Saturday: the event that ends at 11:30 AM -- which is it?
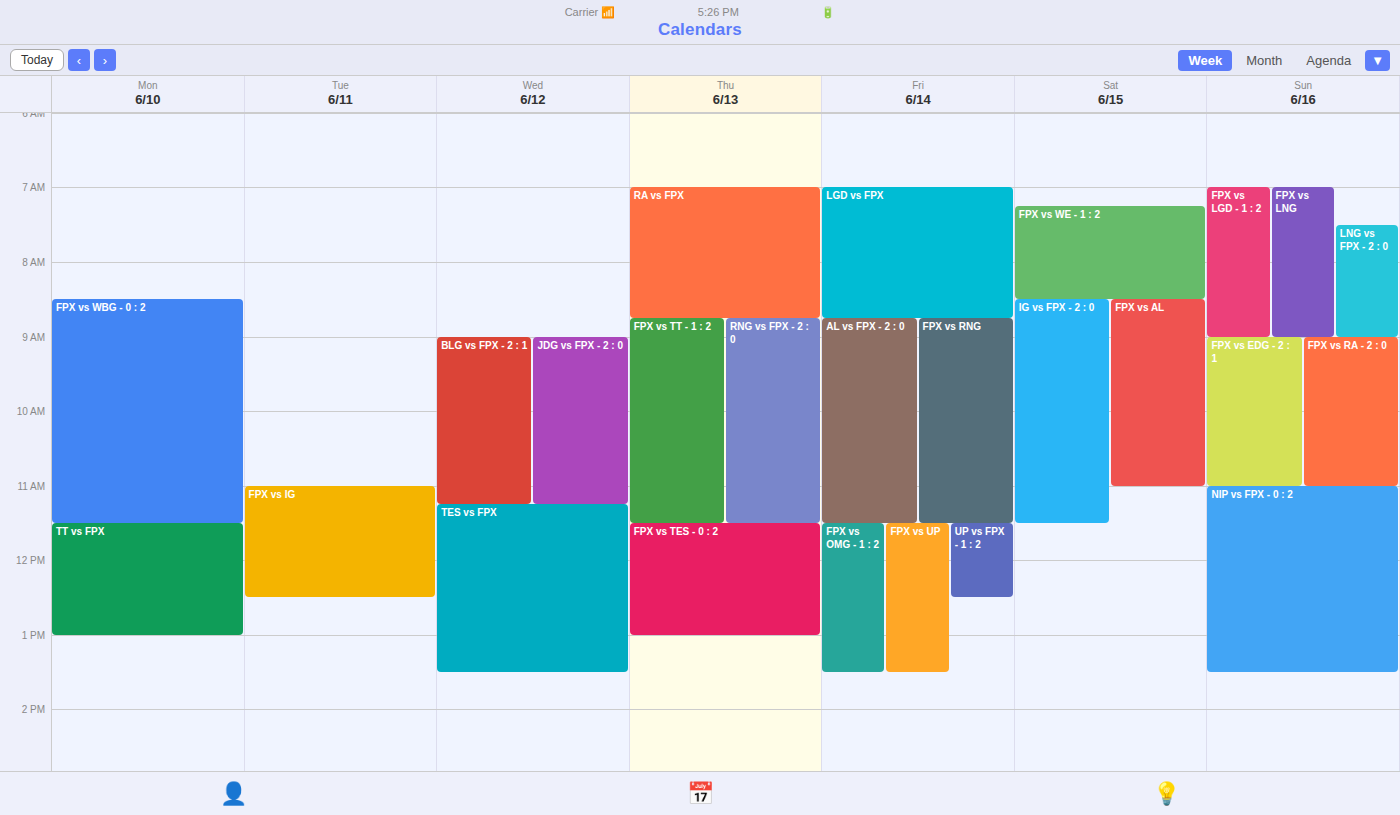
"IG vs FPX - 2 : 0"